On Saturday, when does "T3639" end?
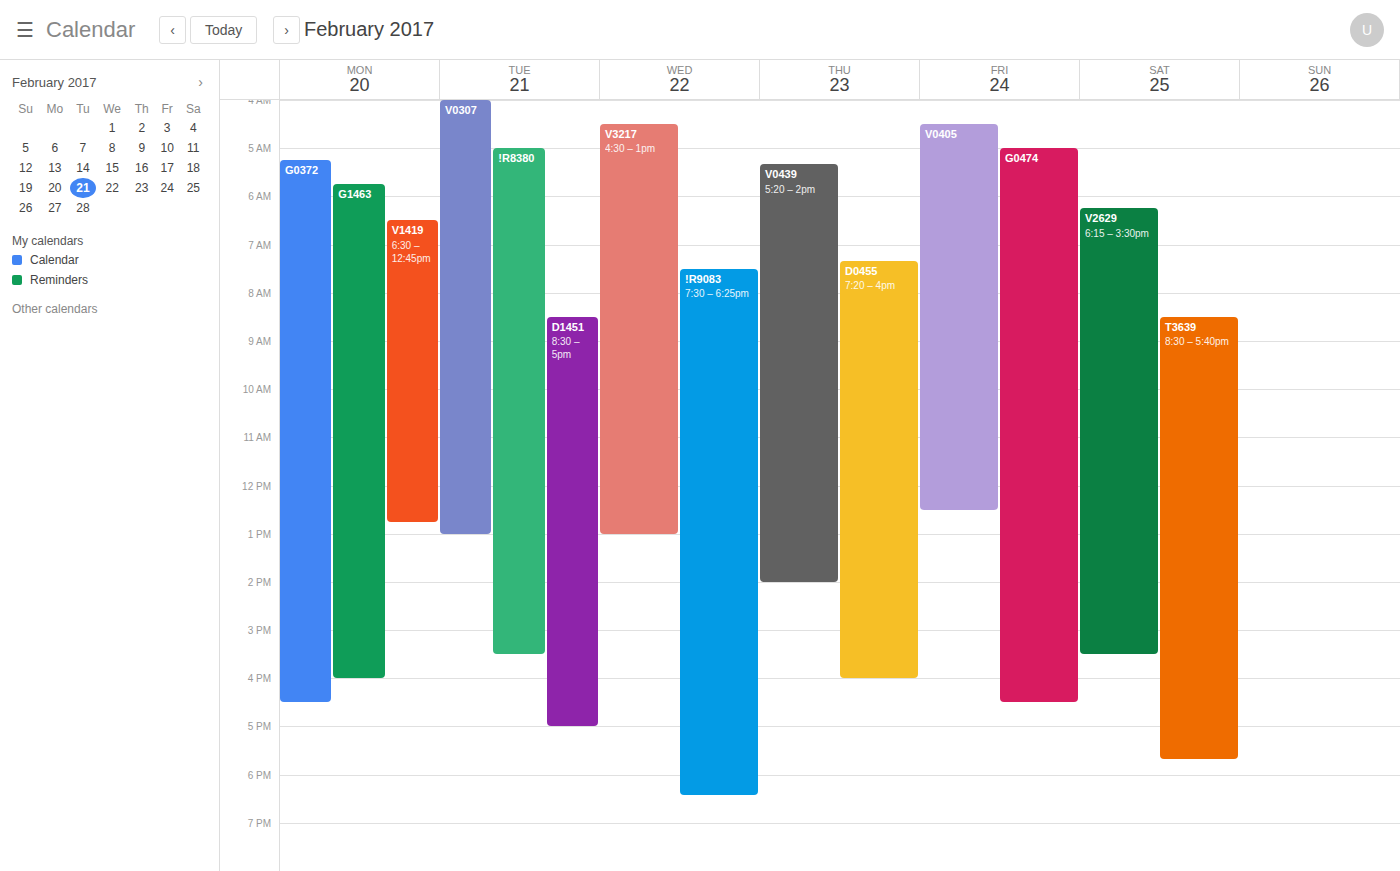
5:40 PM